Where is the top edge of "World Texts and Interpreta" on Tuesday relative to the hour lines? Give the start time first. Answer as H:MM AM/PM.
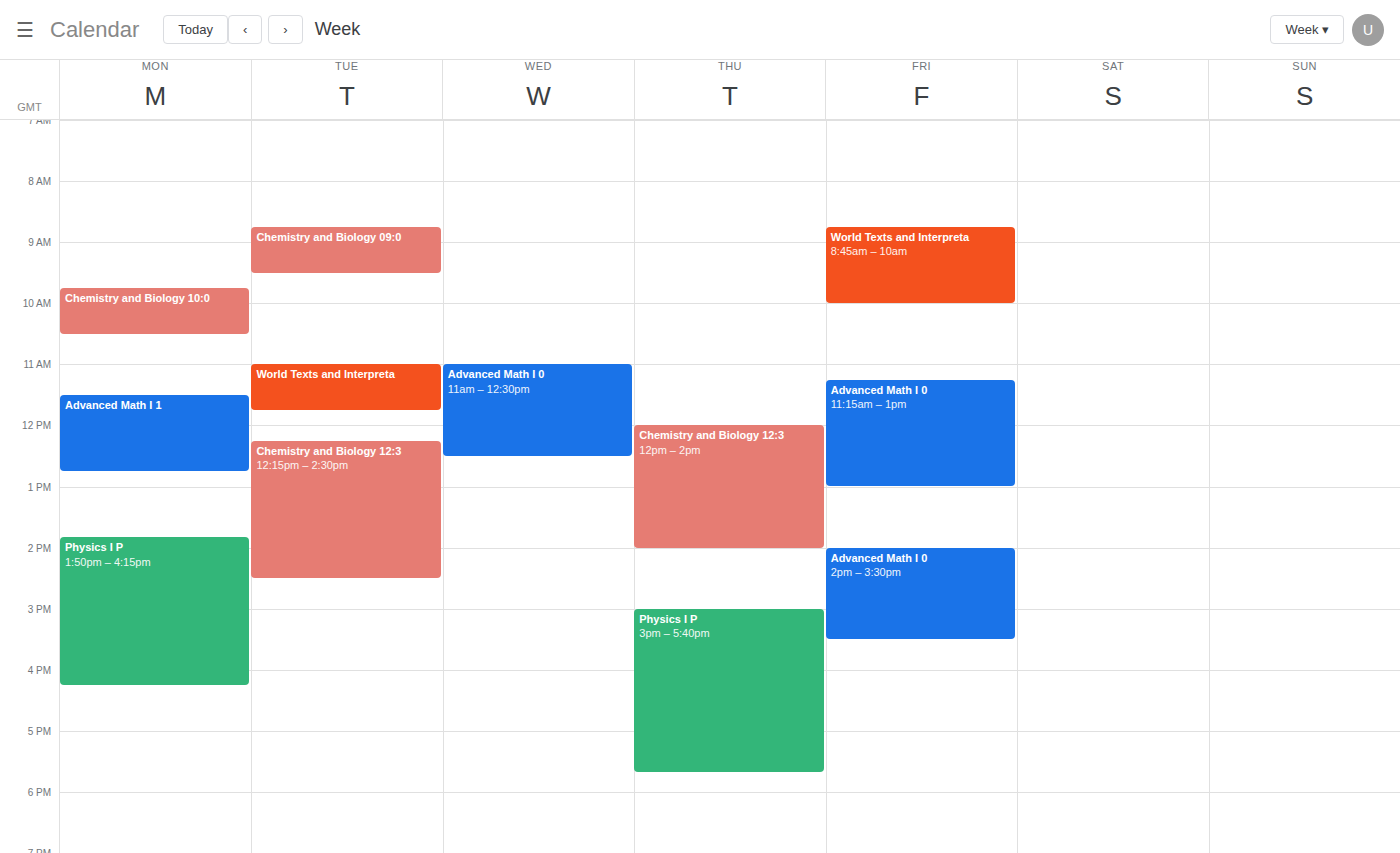
11:00 AM -- exactly on the 11 AM line.